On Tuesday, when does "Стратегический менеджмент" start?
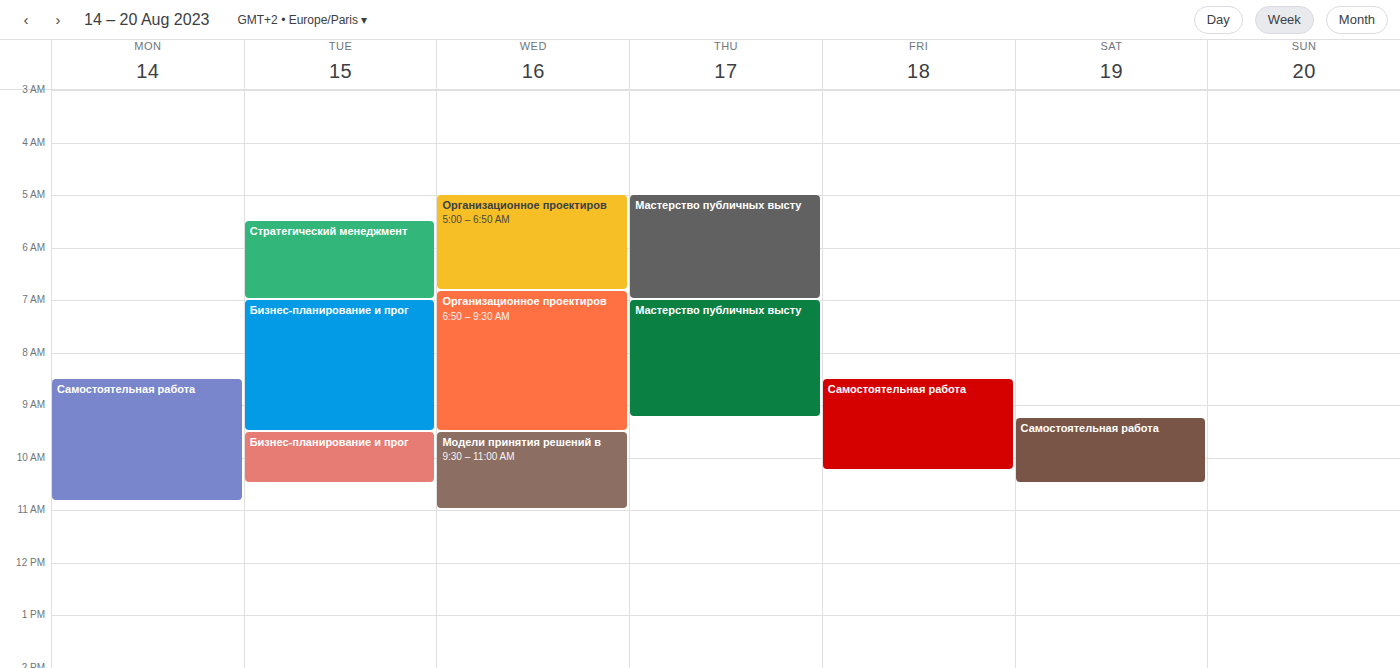
5:30 AM